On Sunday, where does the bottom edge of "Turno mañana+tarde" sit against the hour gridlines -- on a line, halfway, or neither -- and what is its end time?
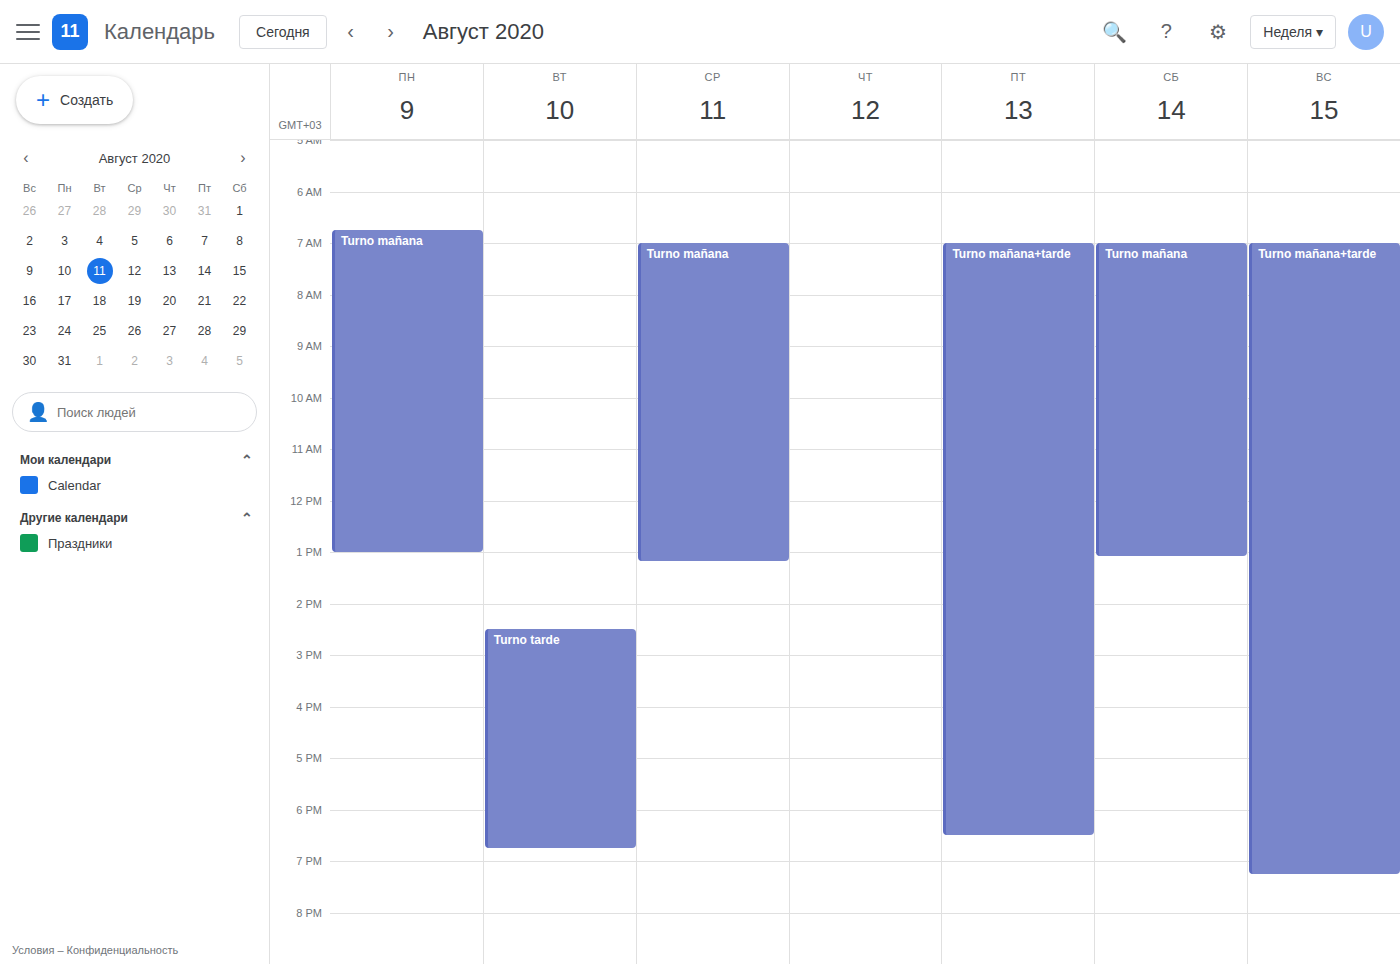
7:15 PM -- neither: a quarter of the way from the 7 PM line to the 8 PM line.